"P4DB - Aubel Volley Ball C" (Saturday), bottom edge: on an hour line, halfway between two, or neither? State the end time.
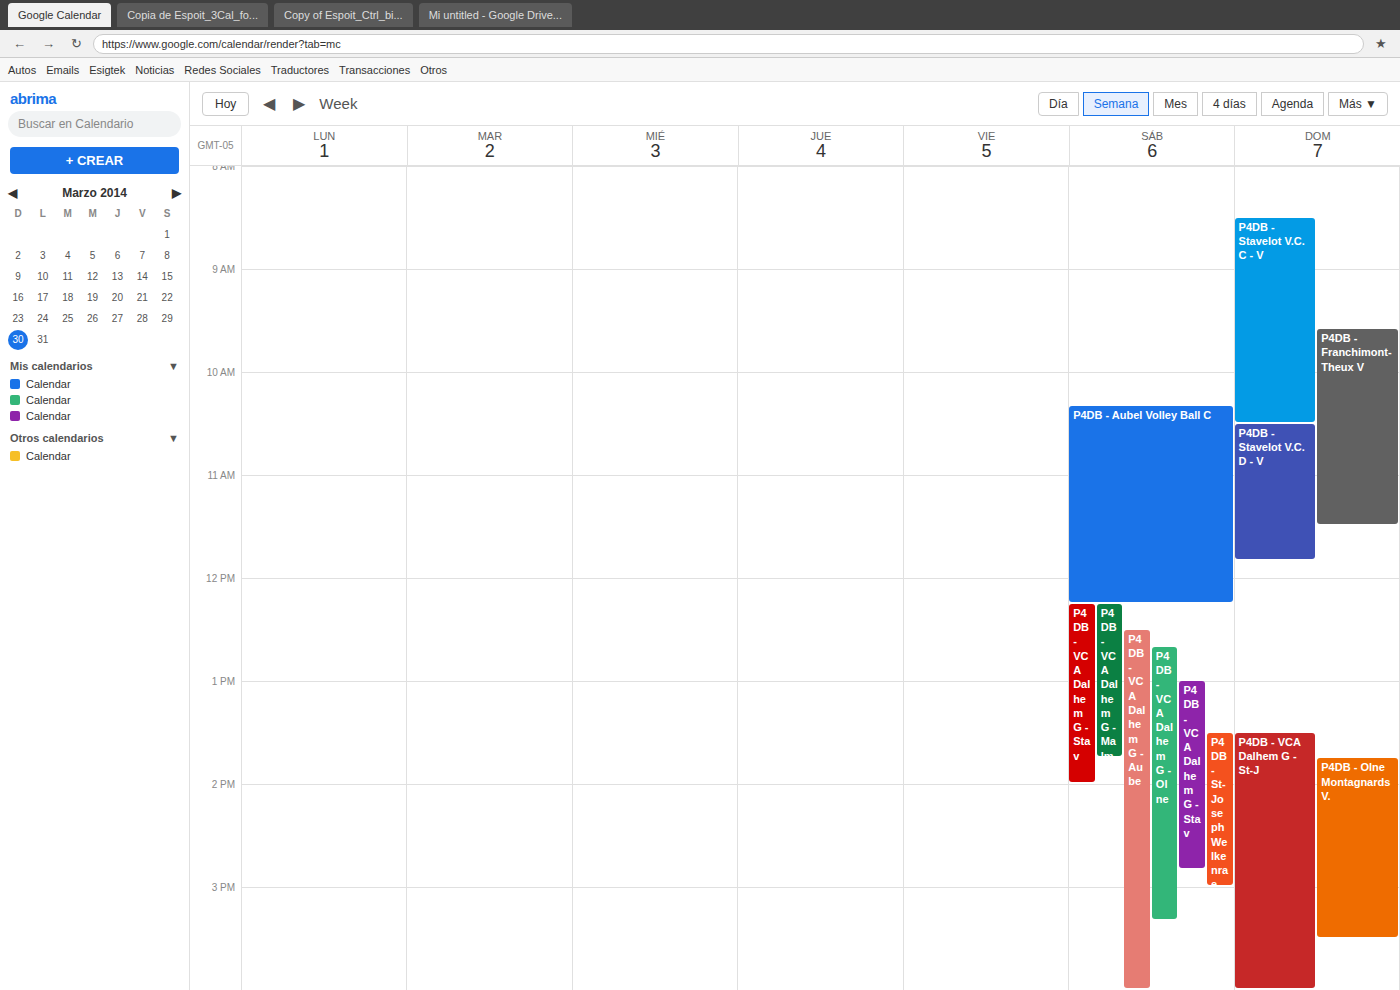
12:15 PM -- neither: a quarter of the way from the 12 PM line to the 1 PM line.